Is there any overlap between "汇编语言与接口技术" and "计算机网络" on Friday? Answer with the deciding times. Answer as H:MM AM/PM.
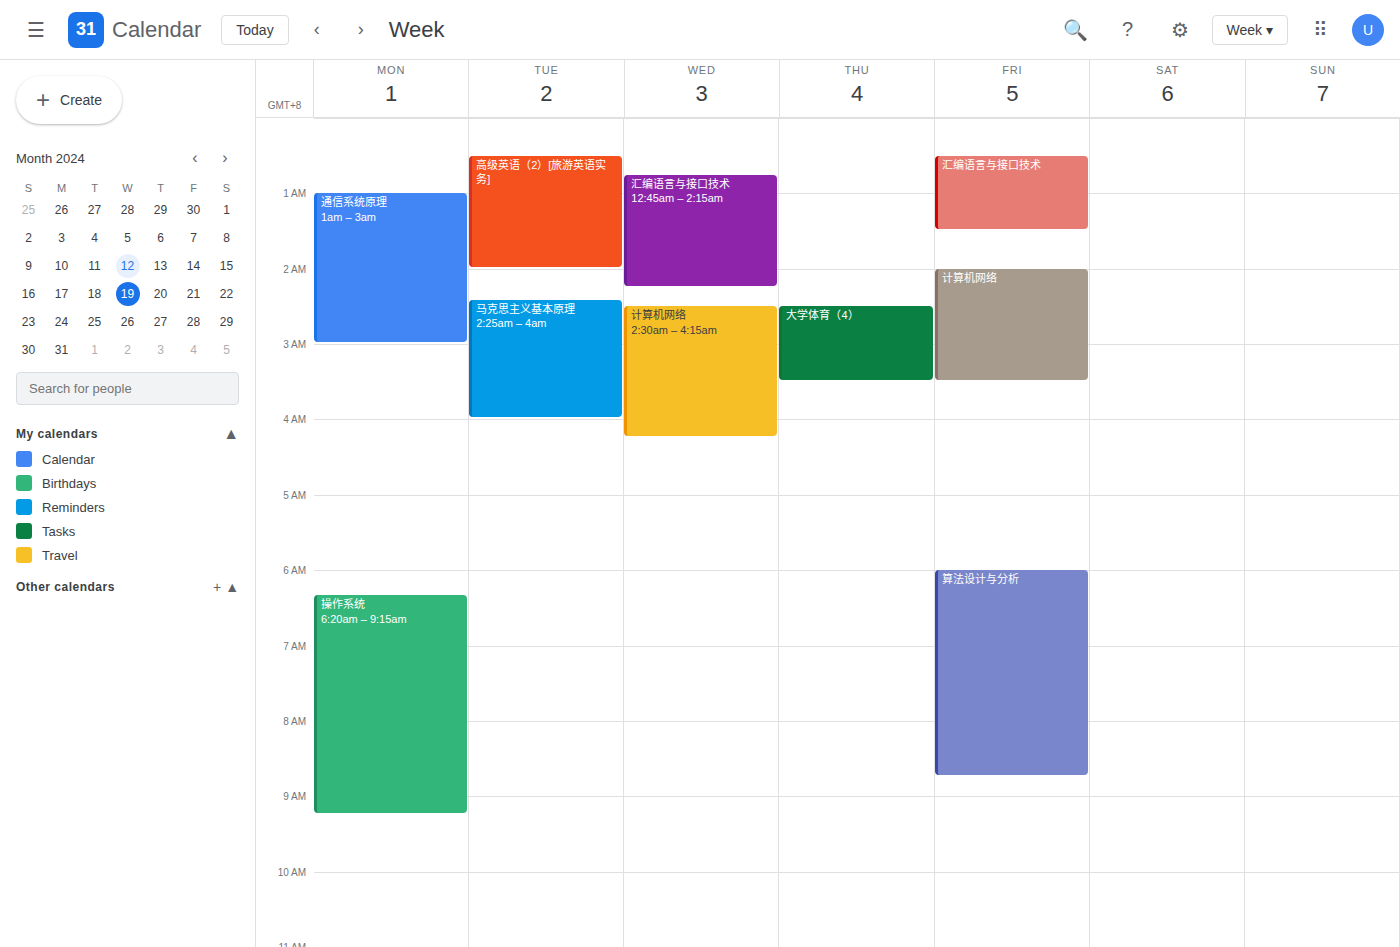
"汇编语言与接口技术" ends at 1:30 AM and "计算机网络" starts at 2:00 AM -- no overlap.